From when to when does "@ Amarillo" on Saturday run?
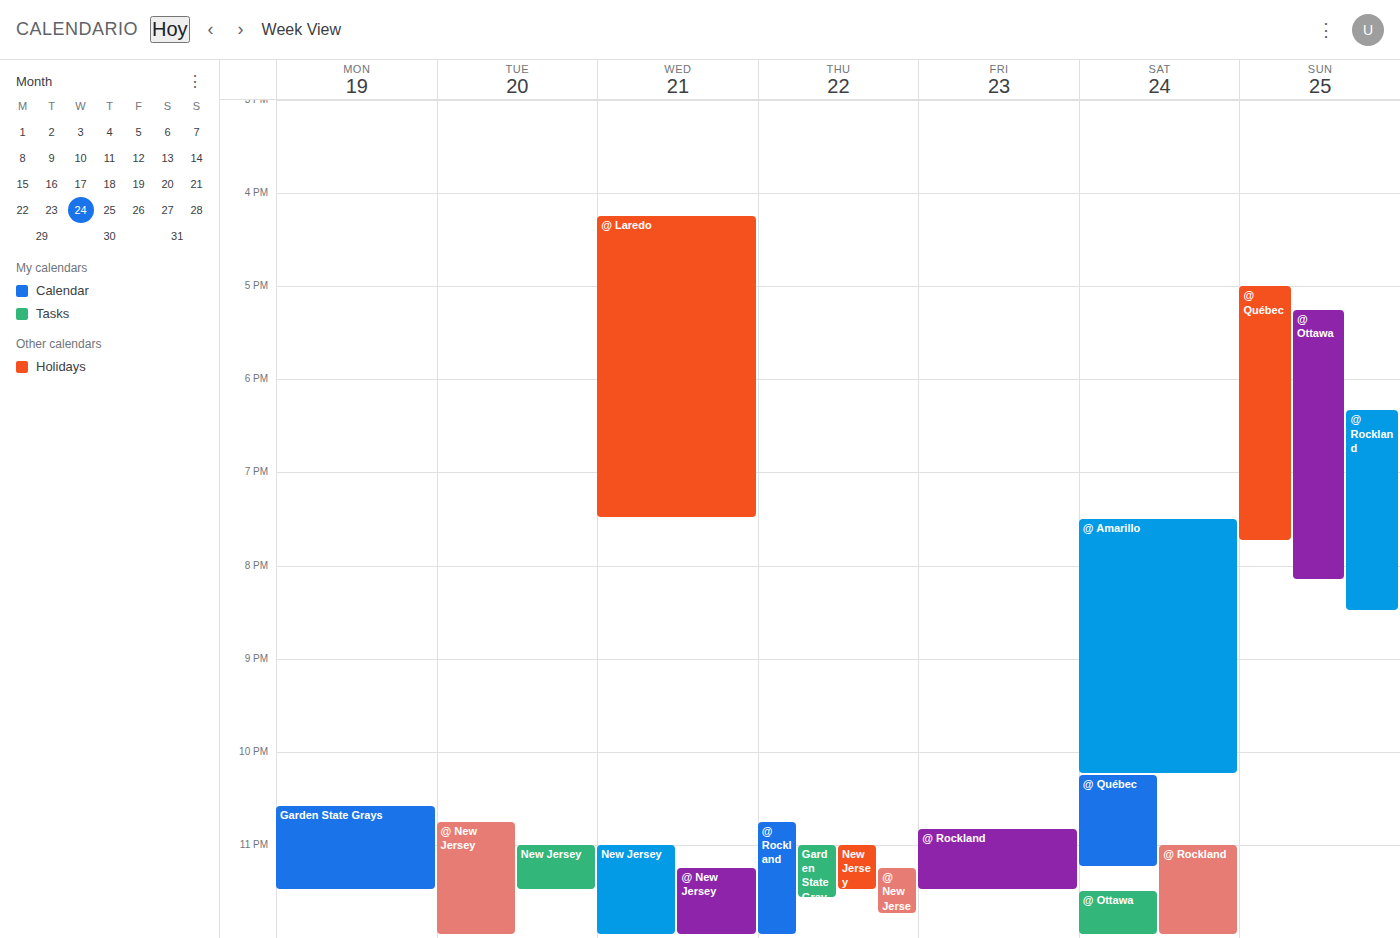
7:30 PM to 10:15 PM